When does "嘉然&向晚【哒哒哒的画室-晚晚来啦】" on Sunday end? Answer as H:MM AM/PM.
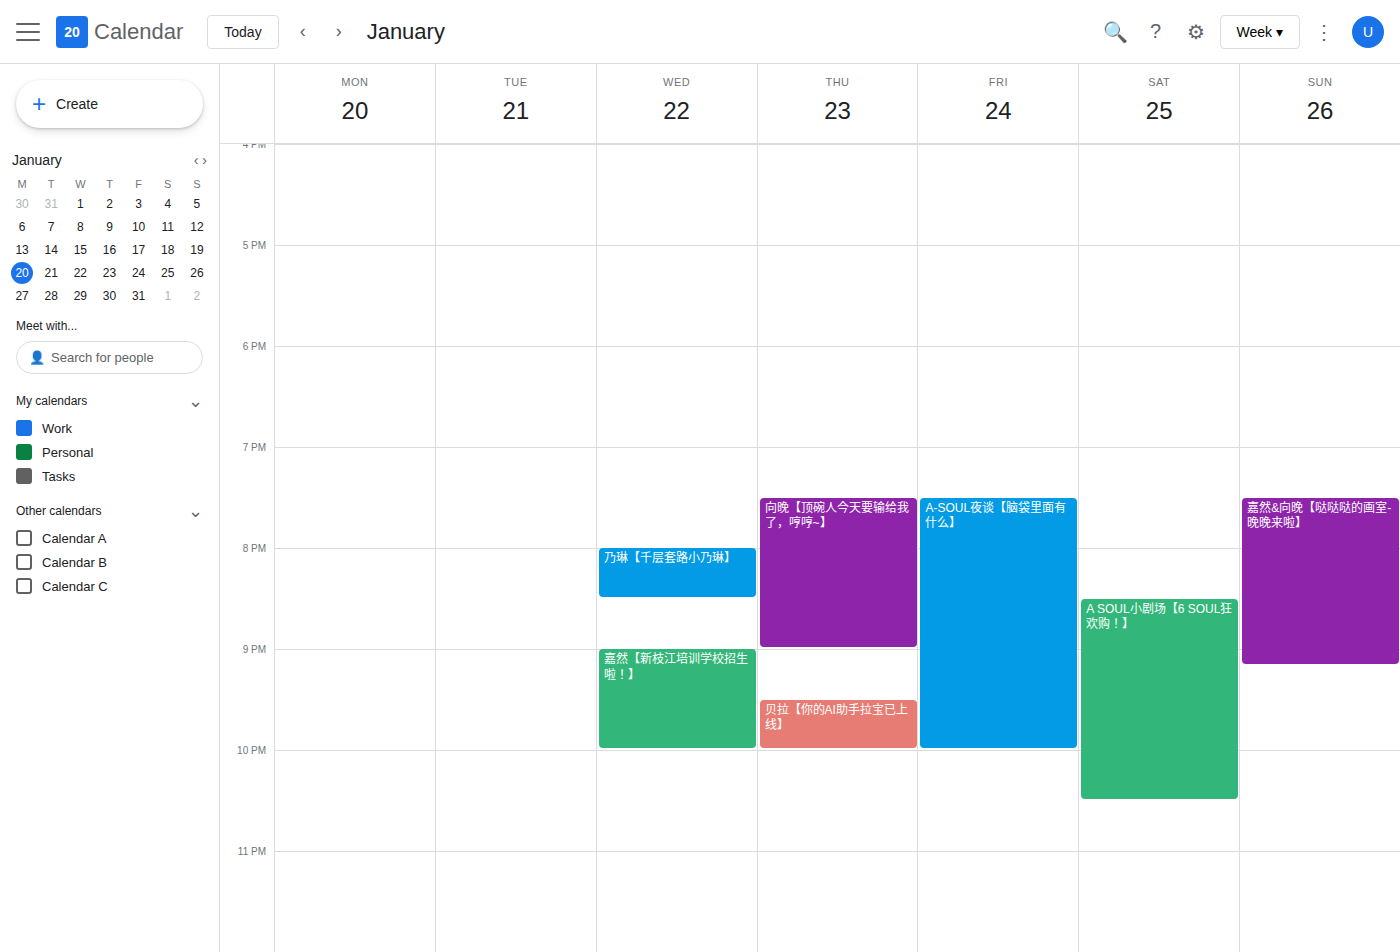
9:10 PM